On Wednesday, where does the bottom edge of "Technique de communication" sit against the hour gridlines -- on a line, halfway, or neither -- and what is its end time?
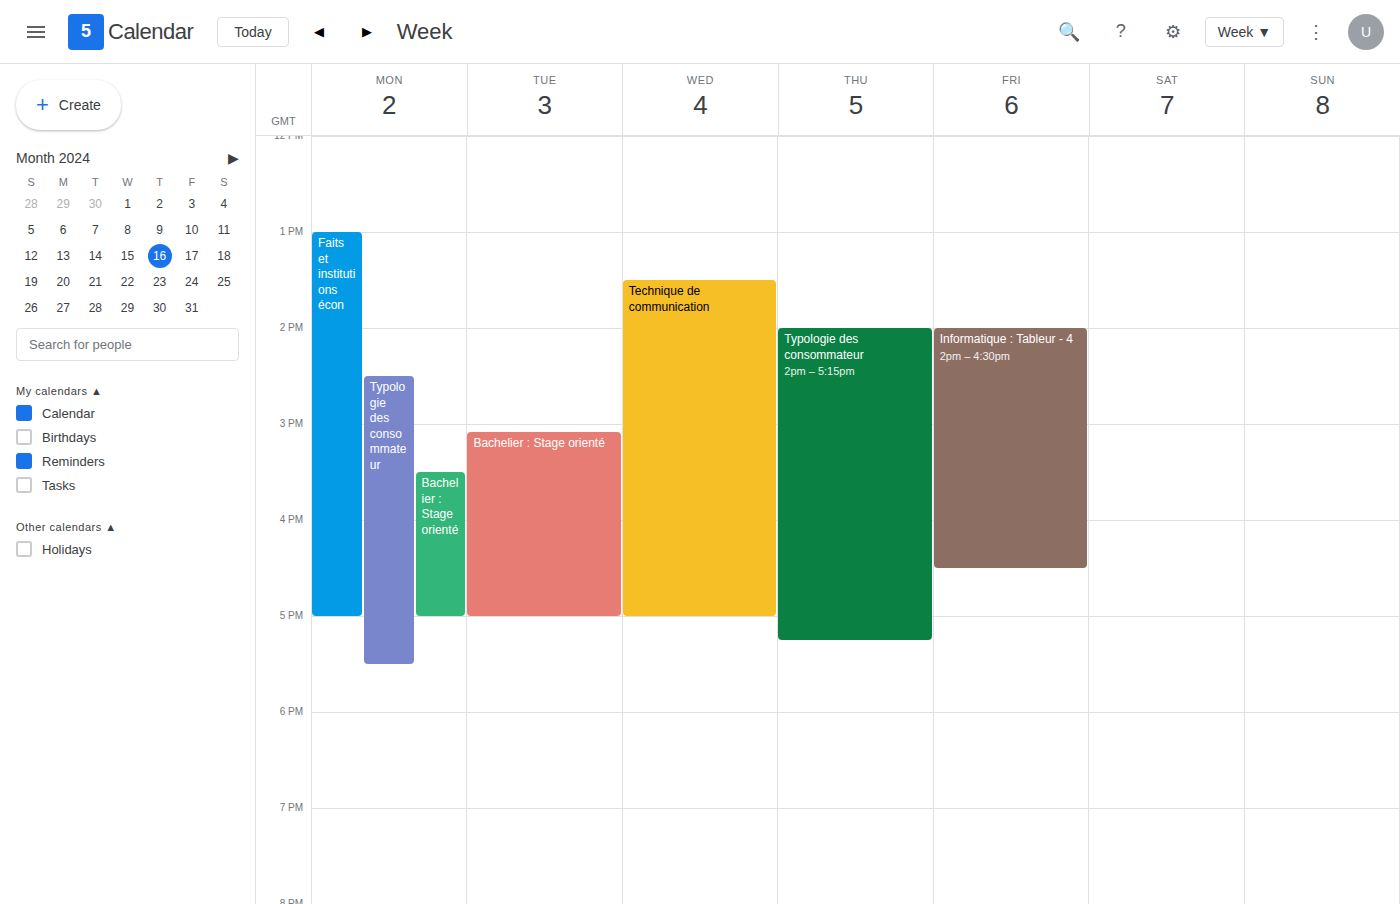
5:00 PM -- exactly on the 5 PM line.